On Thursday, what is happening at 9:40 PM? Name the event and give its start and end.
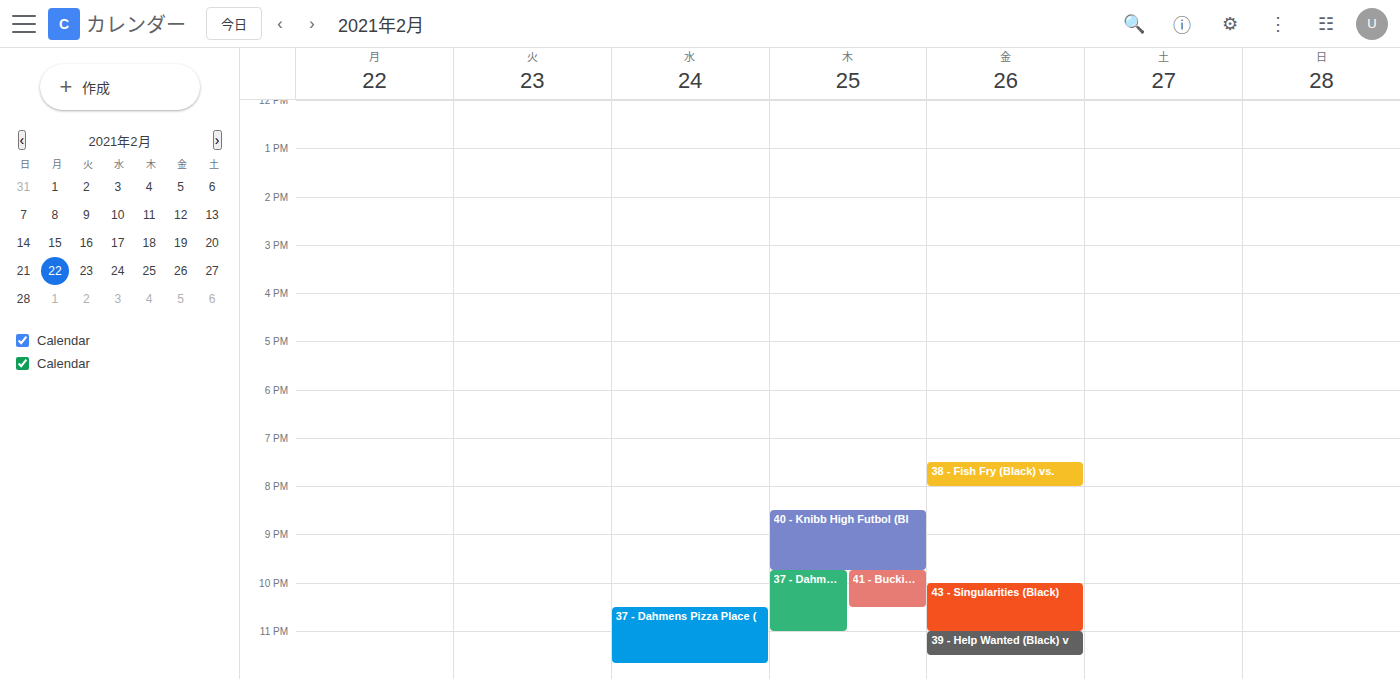
"40 - Knibb High Futbol (Bl", 8:30 PM to 9:45 PM